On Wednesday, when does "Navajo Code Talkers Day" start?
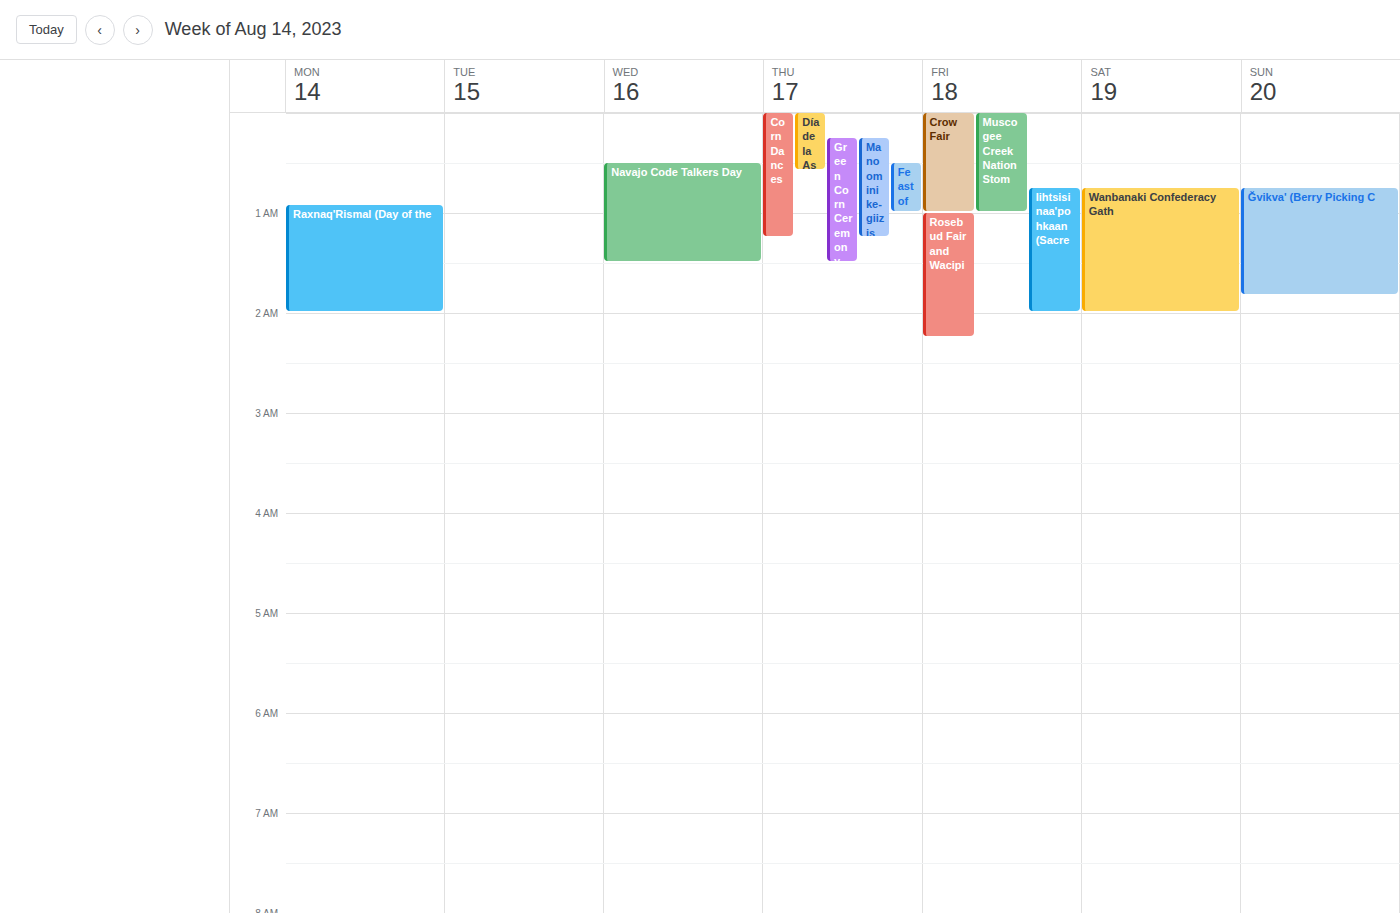
12:30 AM